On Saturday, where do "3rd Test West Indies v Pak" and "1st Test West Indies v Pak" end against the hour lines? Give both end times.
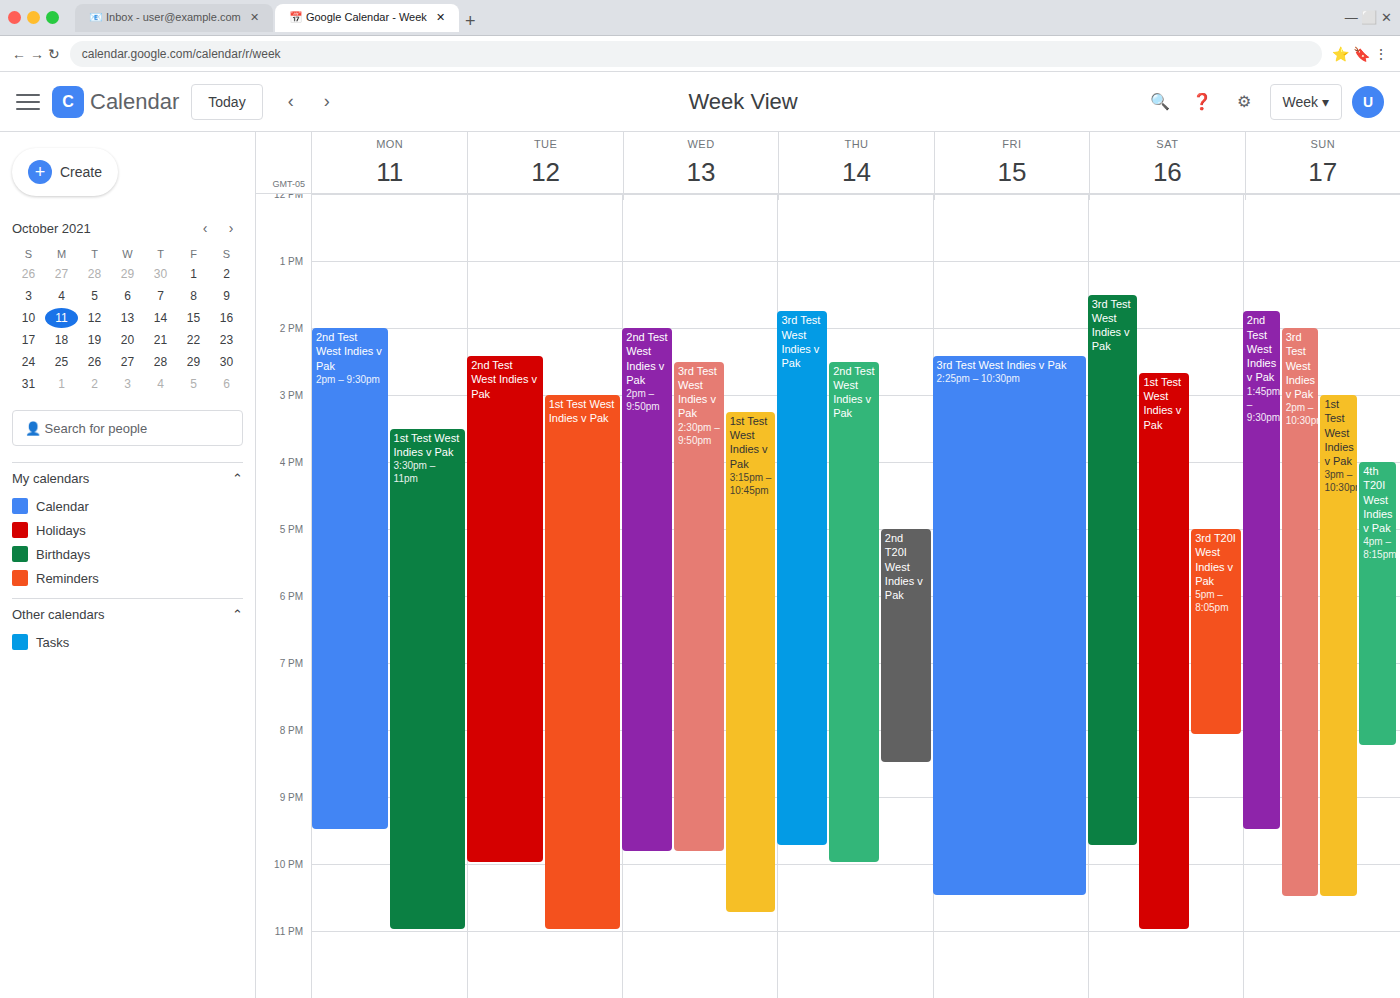
"3rd Test West Indies v Pak": 9:45 PM, neither: three quarters of the way from the 9 PM line to the 10 PM line. "1st Test West Indies v Pak": 11:00 PM, exactly on the 11 PM line.